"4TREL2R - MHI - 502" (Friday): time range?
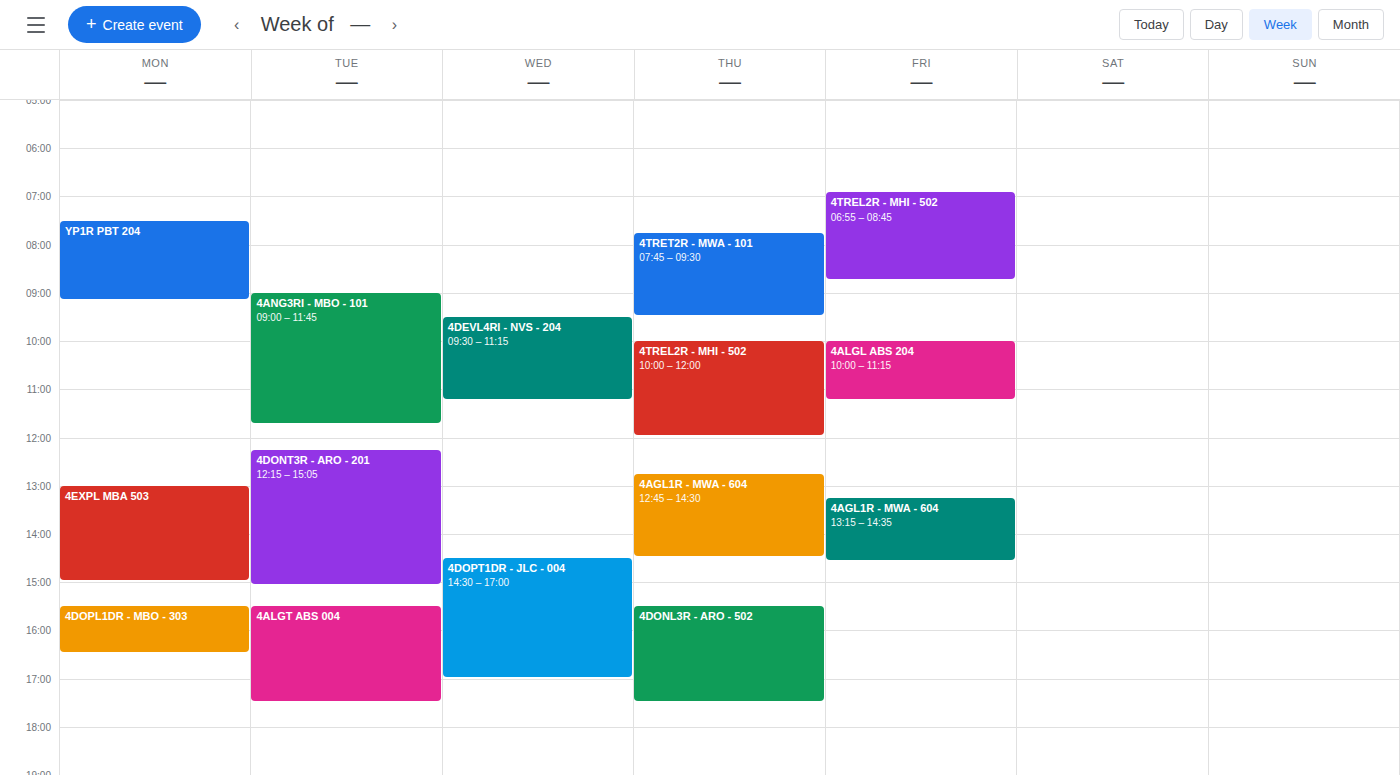
6:55 AM to 8:45 AM